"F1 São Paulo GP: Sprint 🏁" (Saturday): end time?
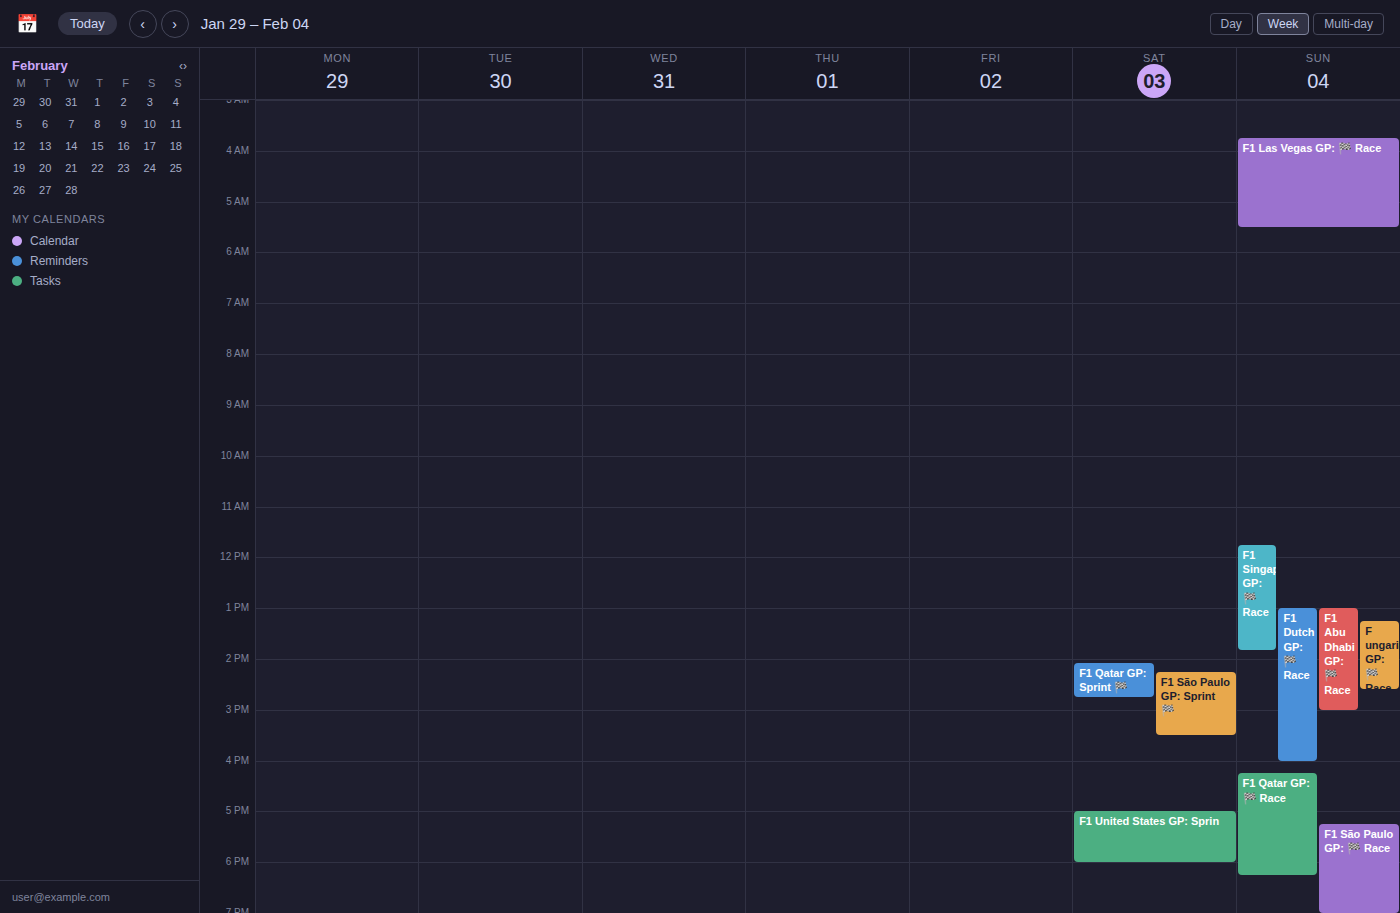
3:30 PM